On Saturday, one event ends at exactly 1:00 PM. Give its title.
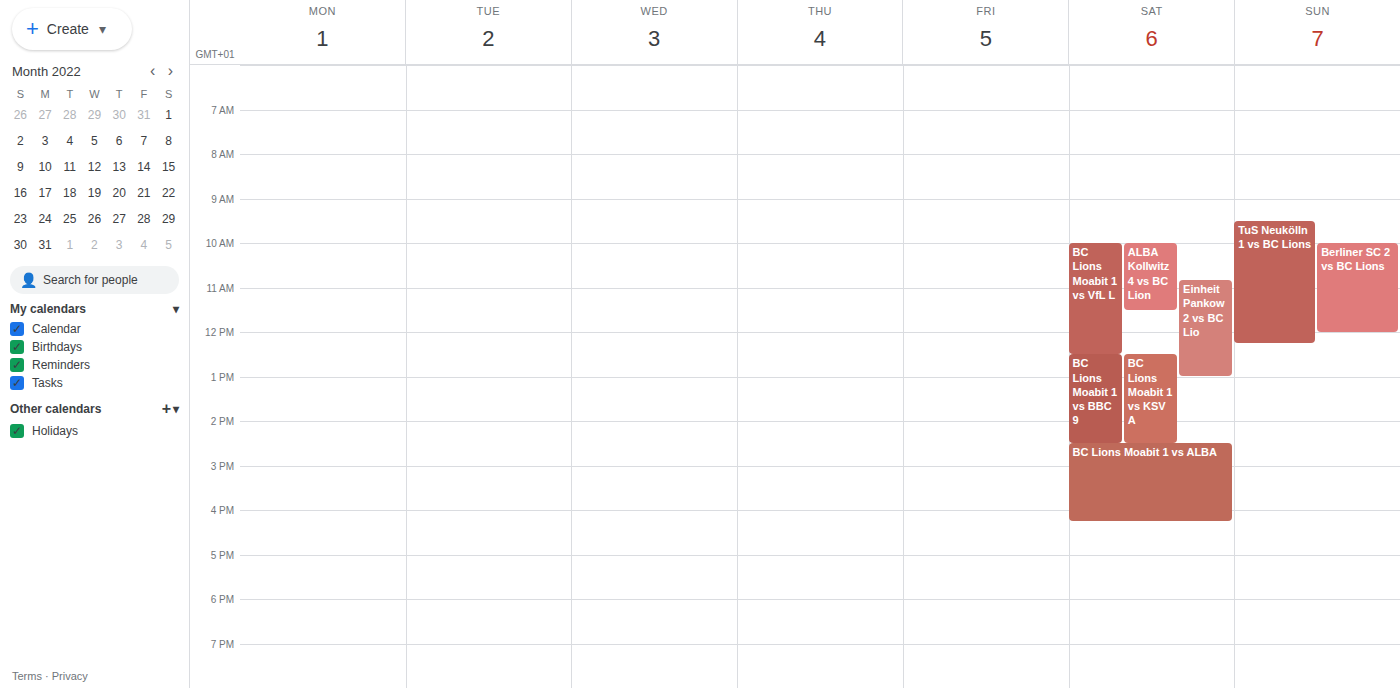
"Einheit Pankow 2 vs BC Lio"